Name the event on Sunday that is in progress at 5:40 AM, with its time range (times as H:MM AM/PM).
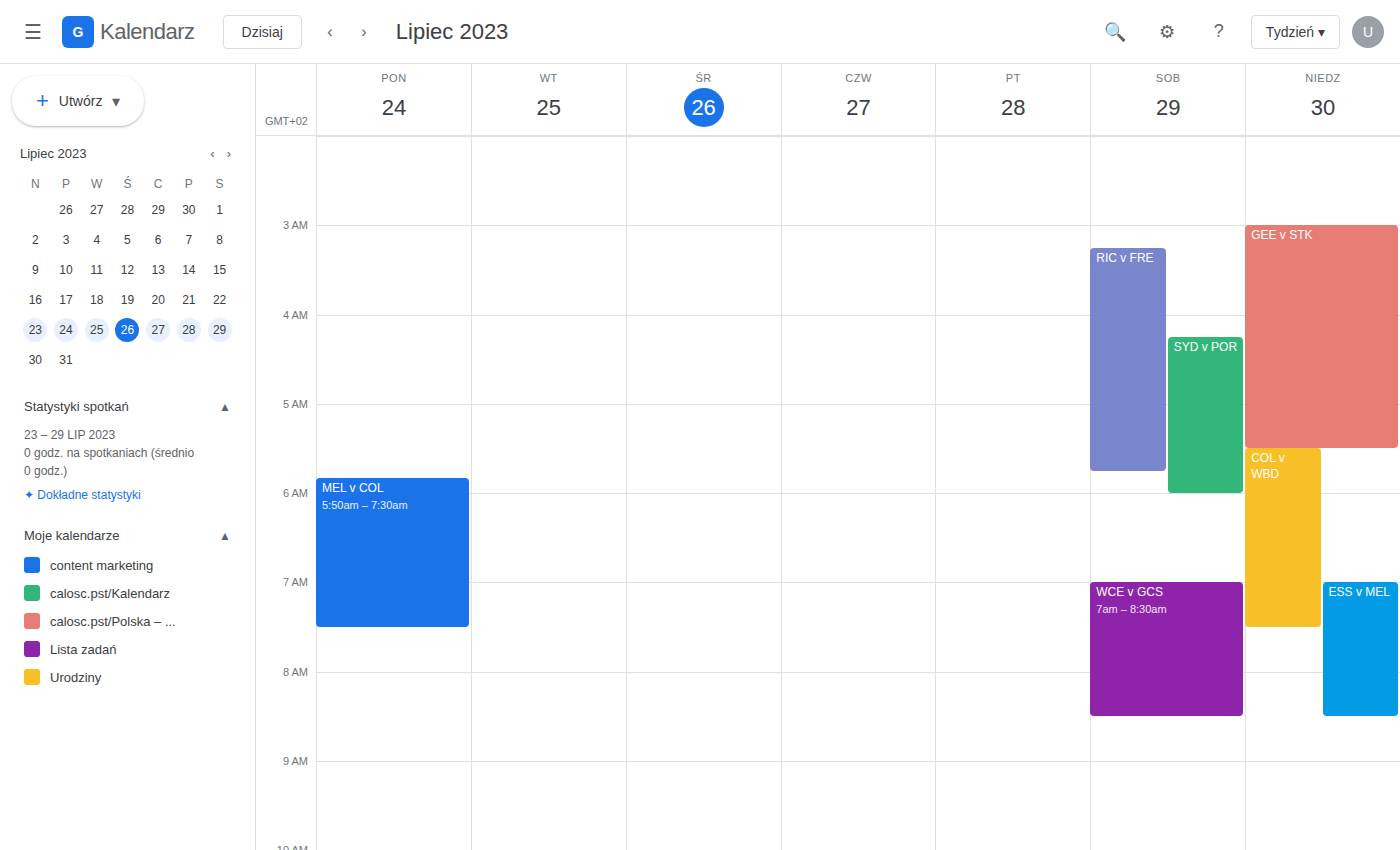
"COL v WBD", 5:30 AM to 7:30 AM